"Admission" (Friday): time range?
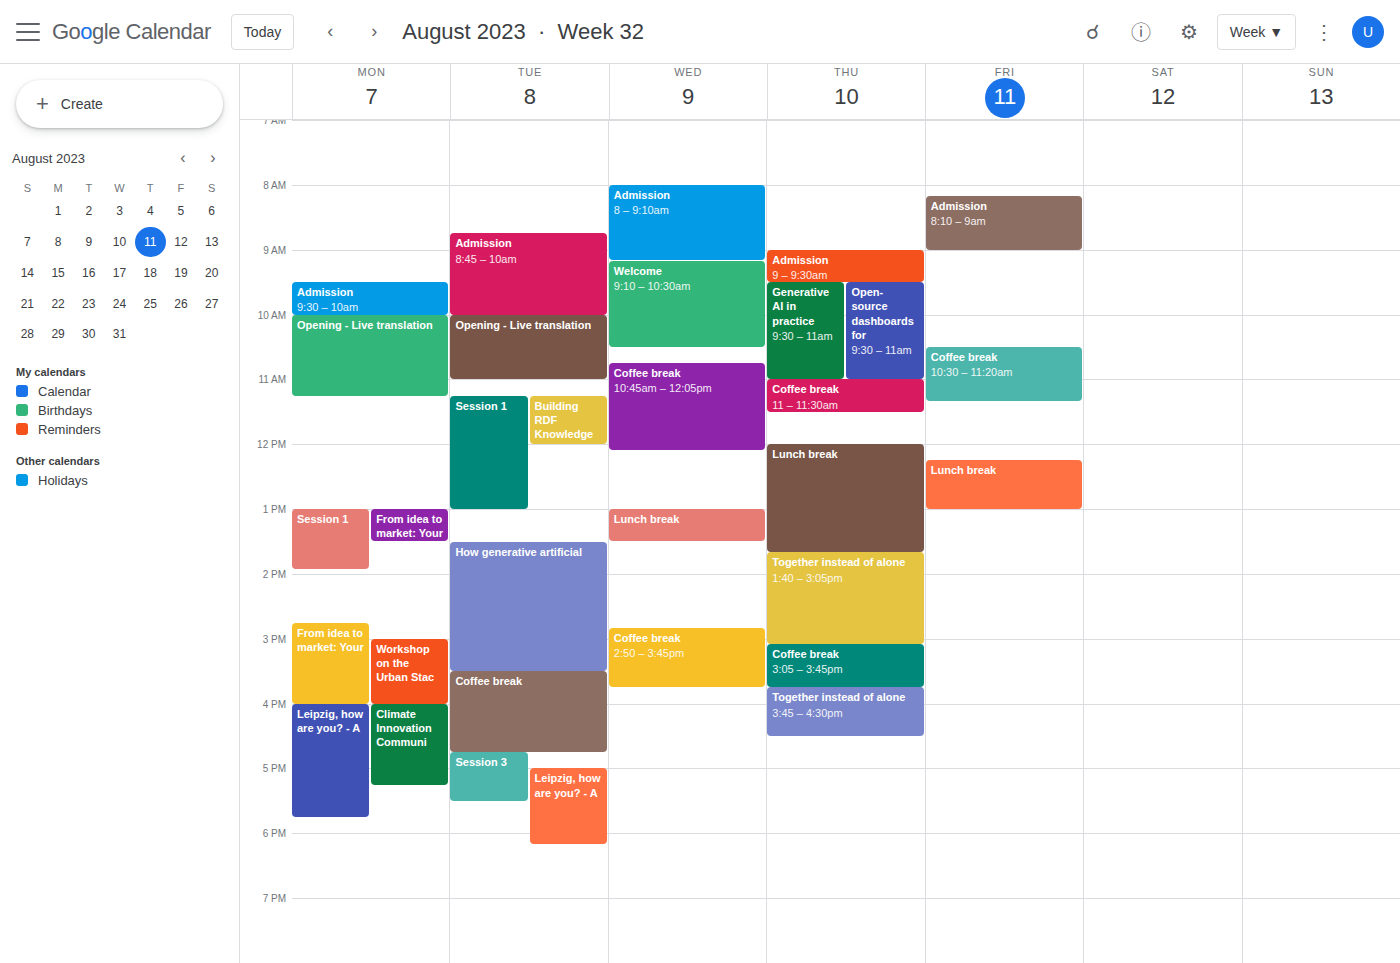
8:10 AM to 9:00 AM